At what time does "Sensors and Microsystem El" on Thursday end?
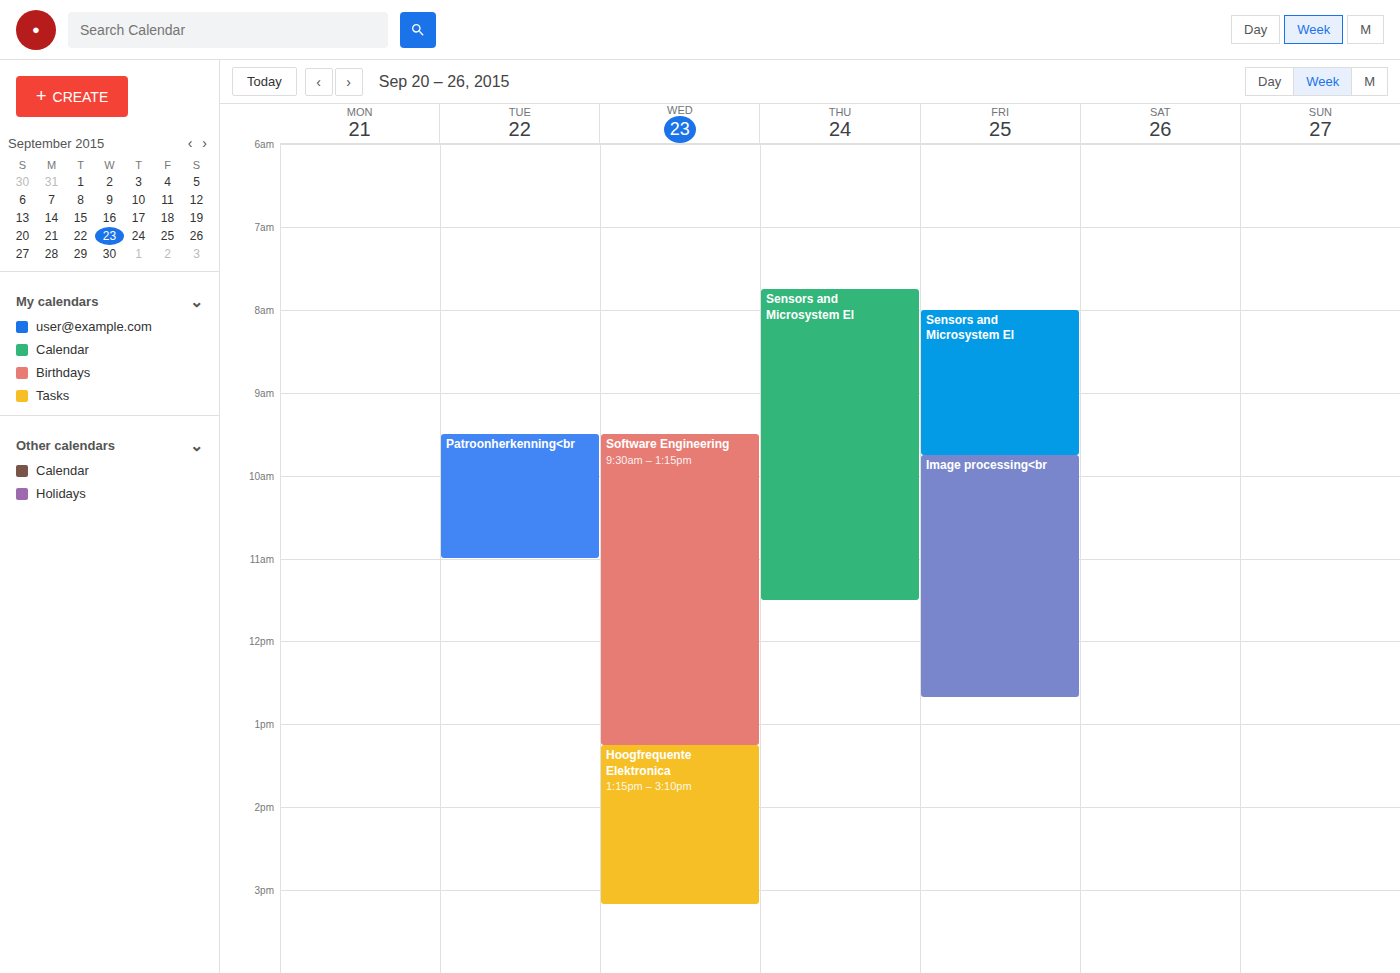
11:30